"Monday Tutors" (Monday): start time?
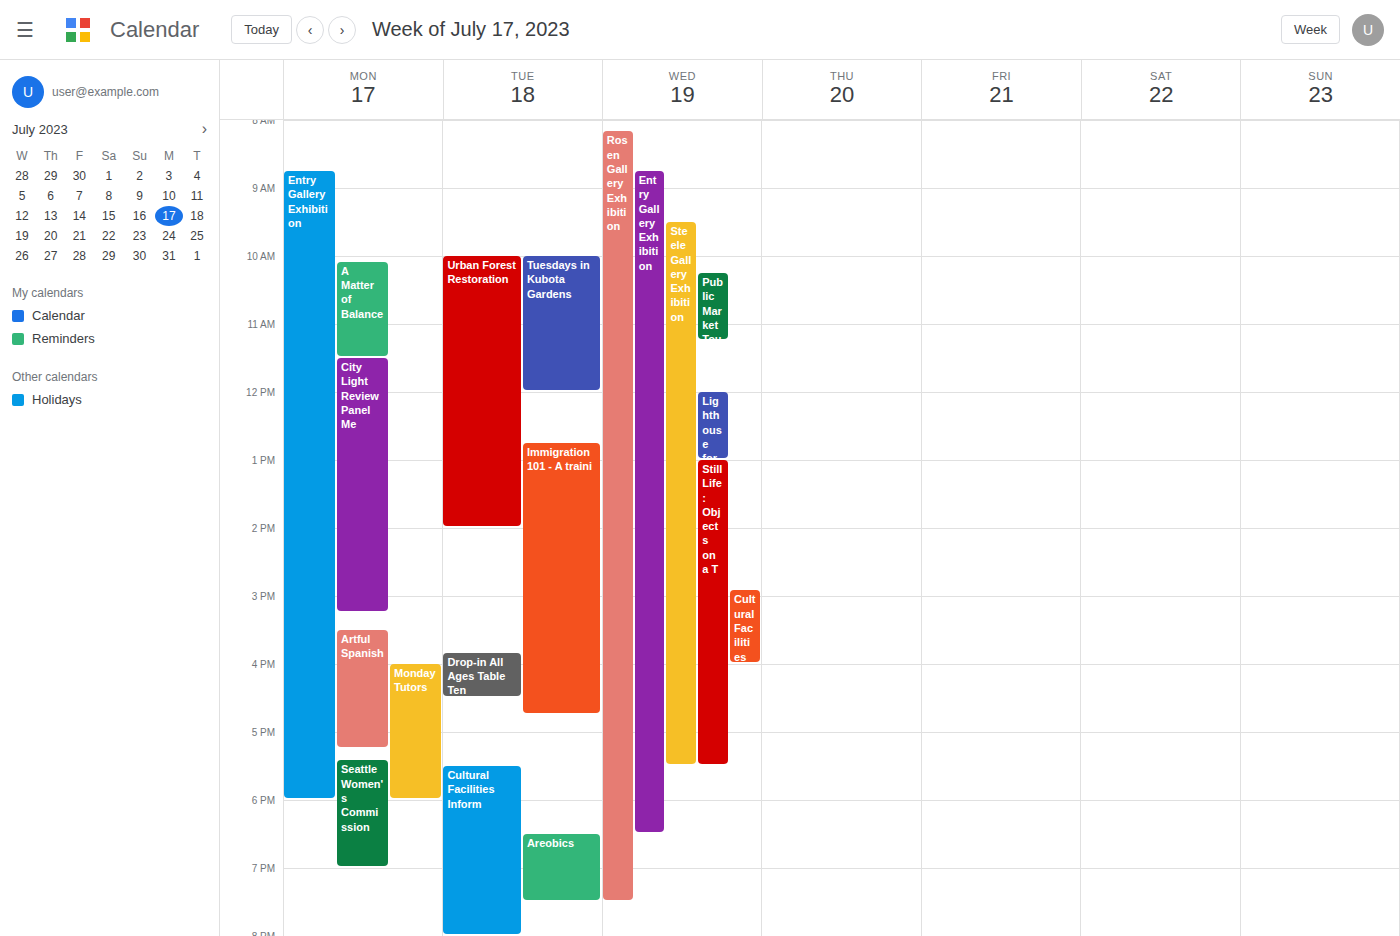
4:00 PM